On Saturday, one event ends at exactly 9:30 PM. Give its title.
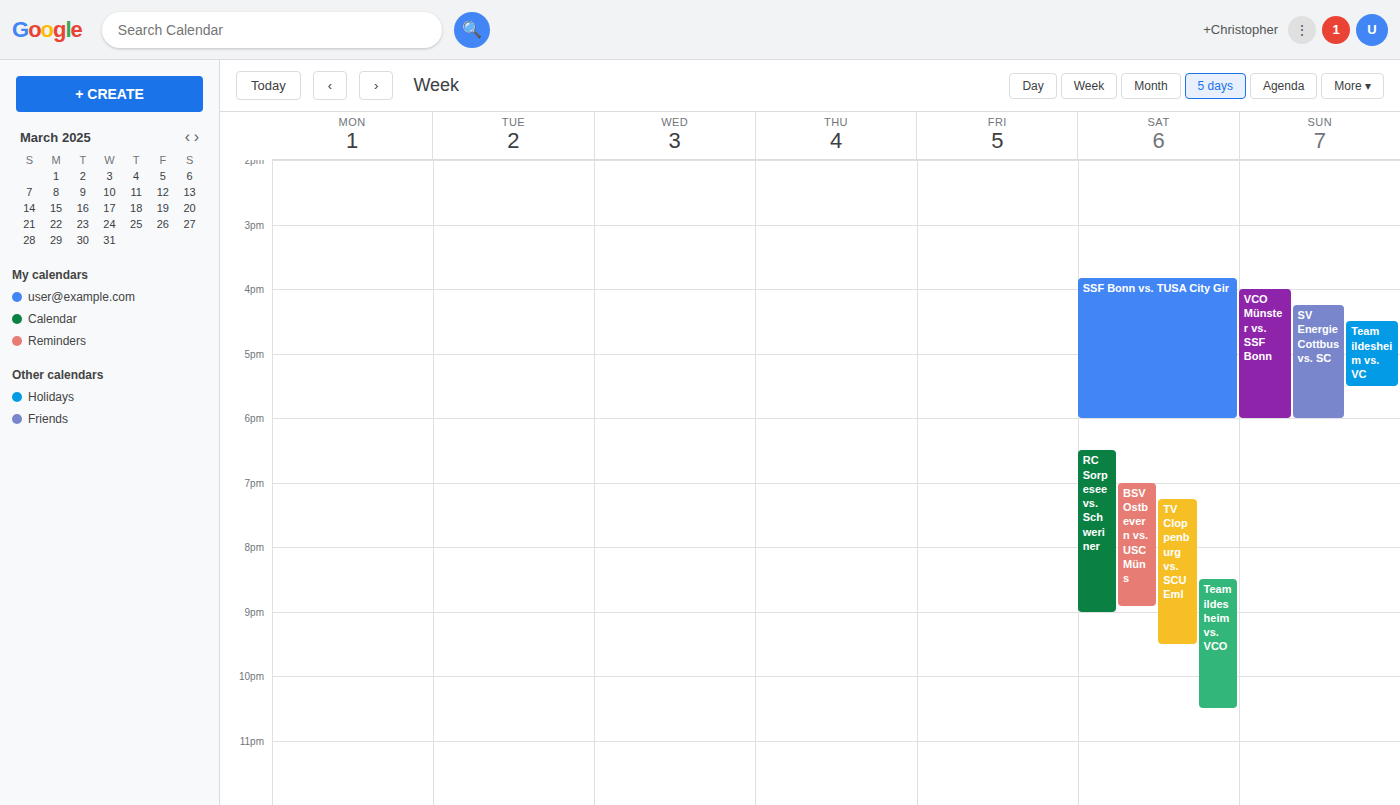
"TV Cloppenburg vs. SCU Eml"